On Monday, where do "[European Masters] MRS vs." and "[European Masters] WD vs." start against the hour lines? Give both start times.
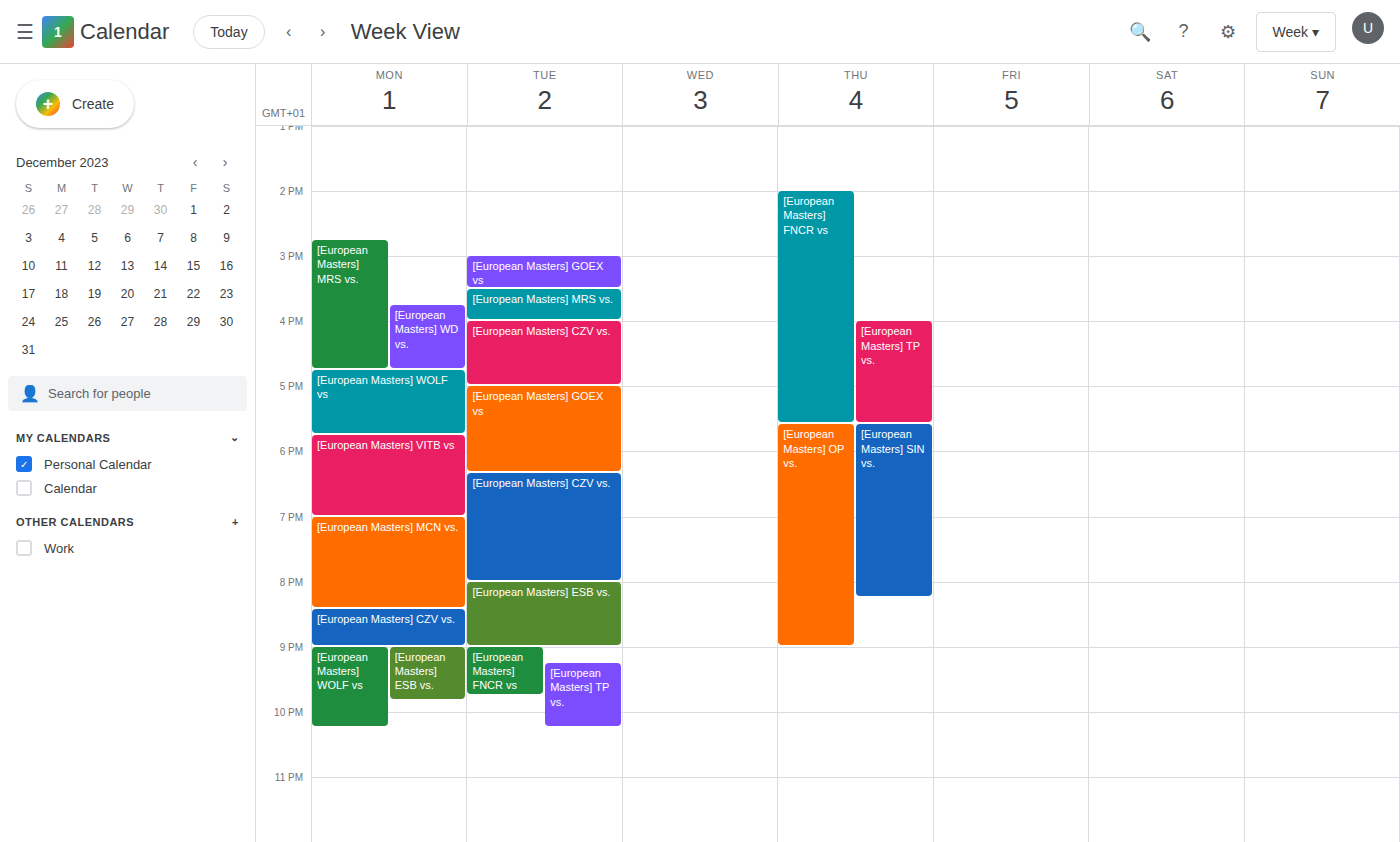
"[European Masters] MRS vs.": 2:45 PM, neither: three quarters of the way from the 2 PM line to the 3 PM line. "[European Masters] WD vs.": 3:45 PM, neither: three quarters of the way from the 3 PM line to the 4 PM line.